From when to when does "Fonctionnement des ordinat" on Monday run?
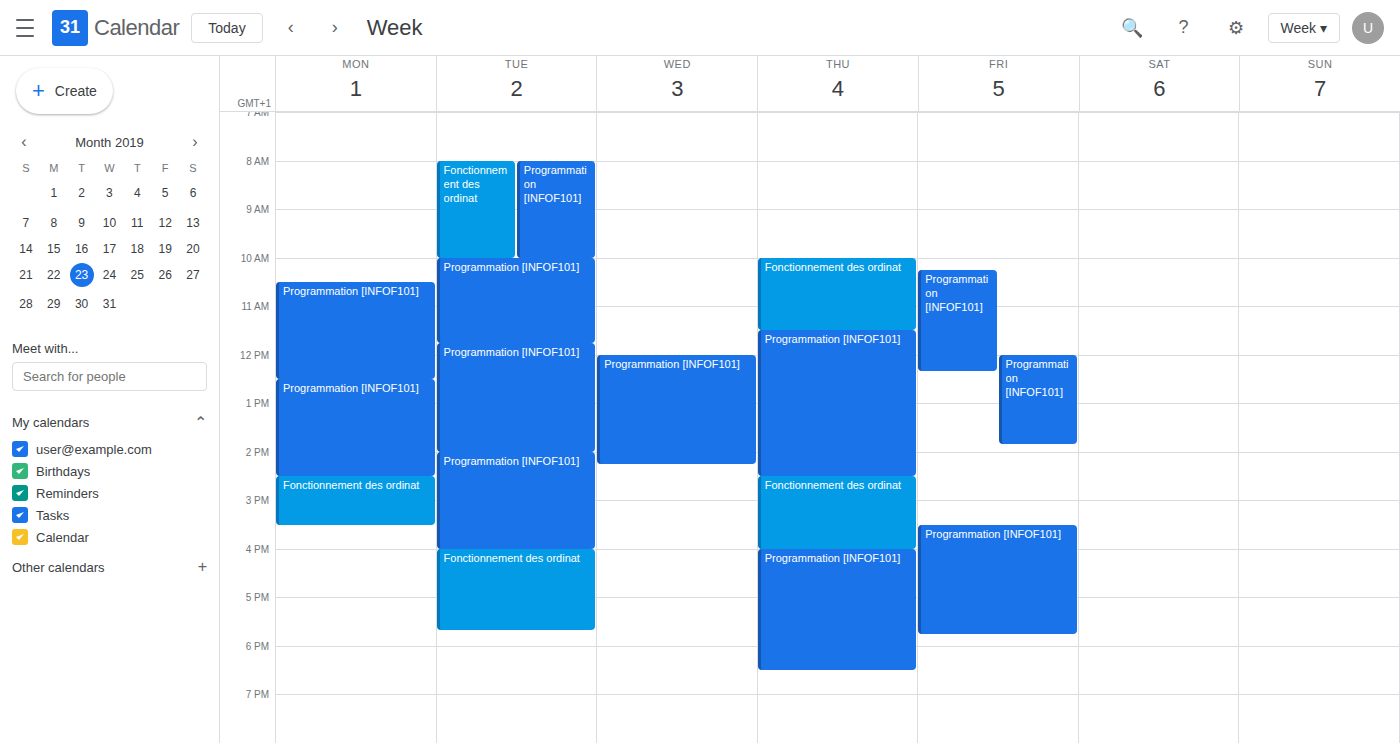
2:30 PM to 3:30 PM